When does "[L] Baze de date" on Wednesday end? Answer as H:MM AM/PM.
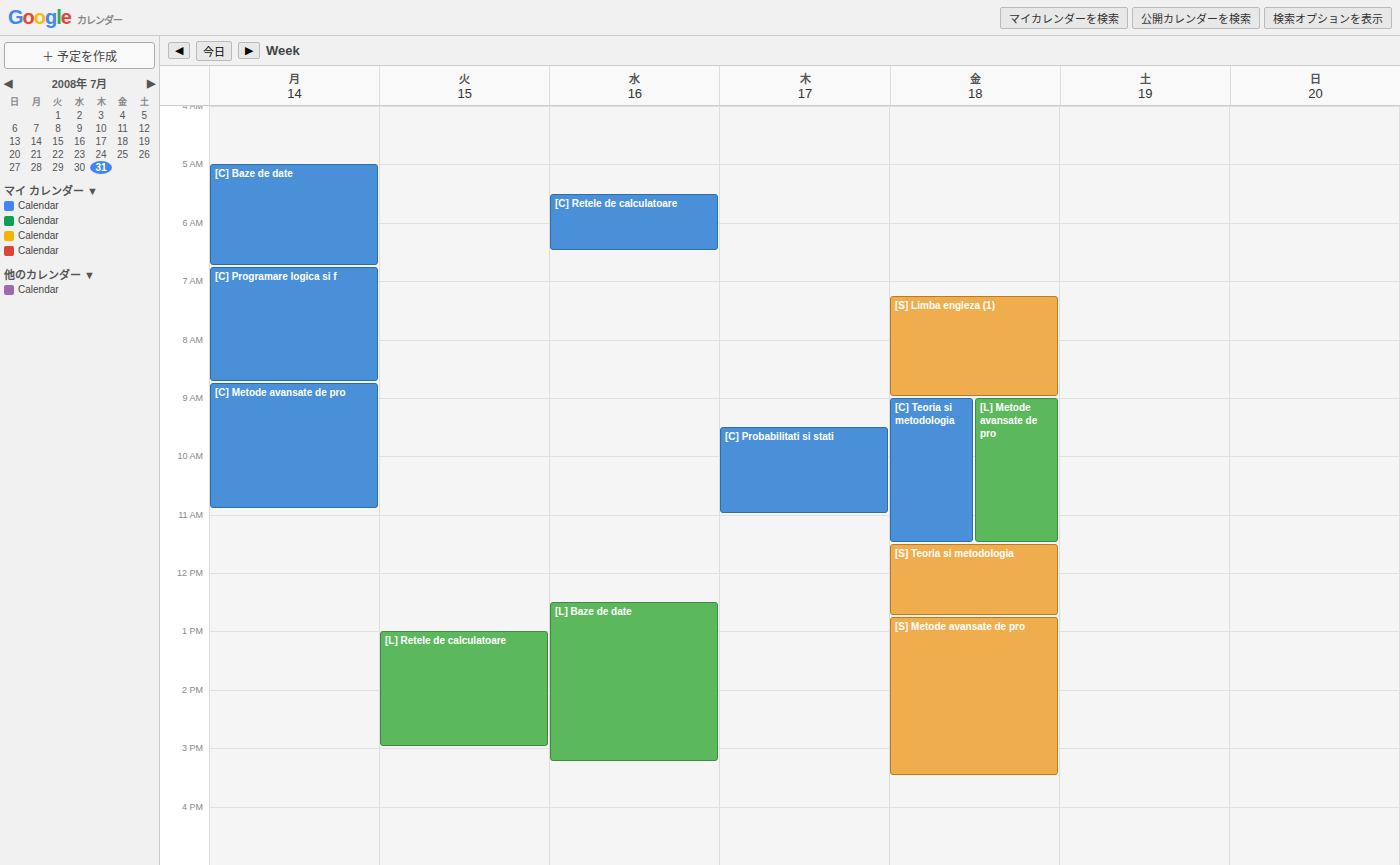
3:15 PM